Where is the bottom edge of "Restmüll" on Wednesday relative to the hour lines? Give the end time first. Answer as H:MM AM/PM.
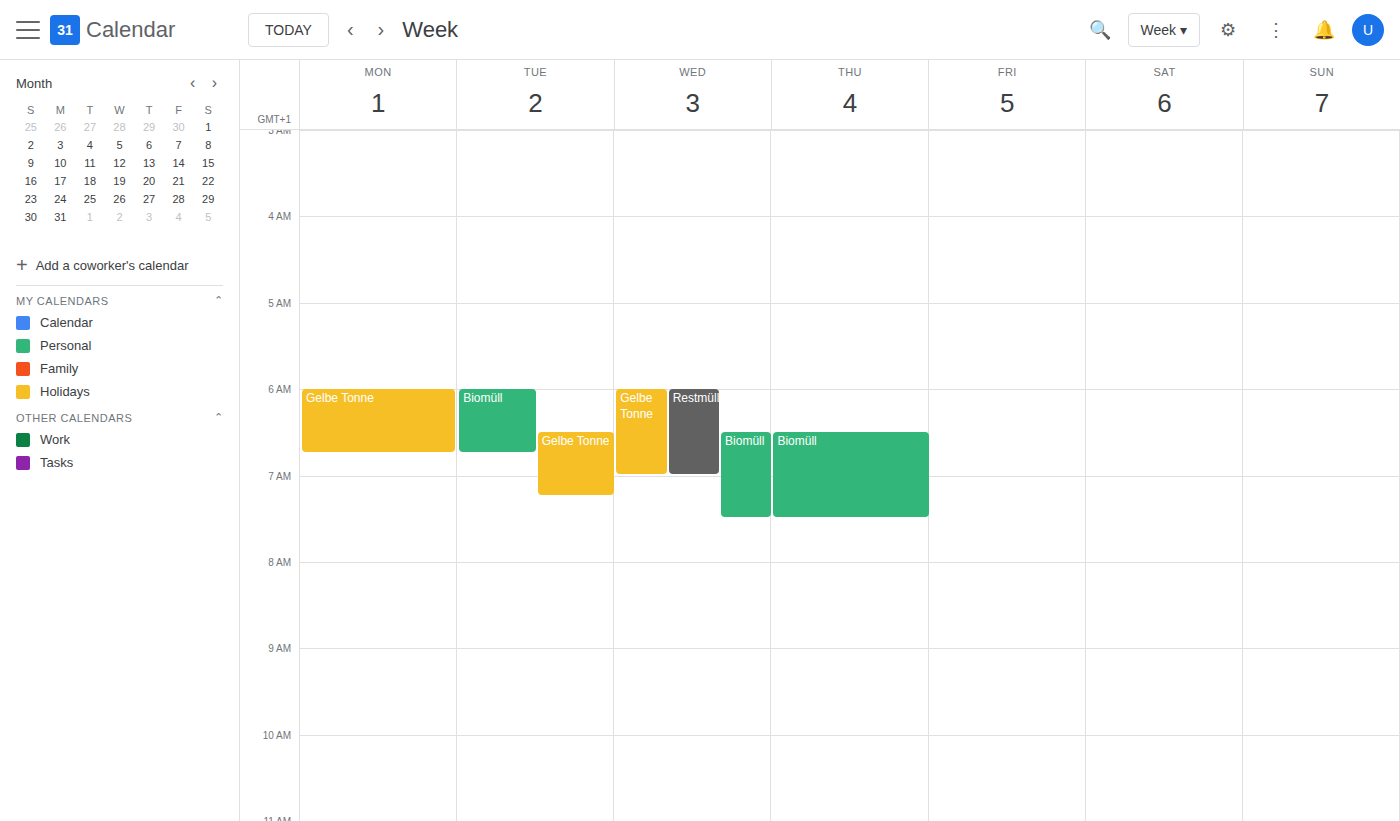
7:00 AM -- exactly on the 7 AM line.